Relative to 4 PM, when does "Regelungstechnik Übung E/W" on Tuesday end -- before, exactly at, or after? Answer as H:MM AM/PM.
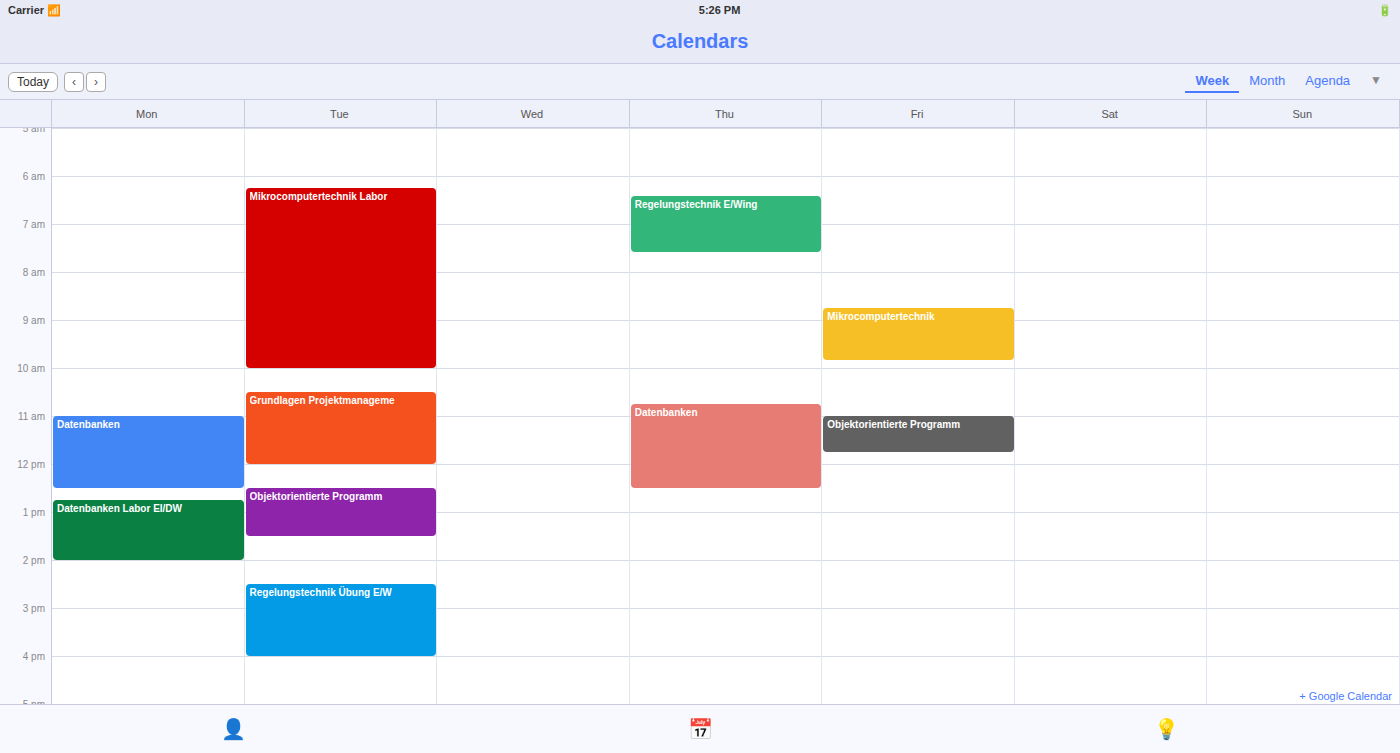
4:00 PM -- exactly at 4 PM, on the 4 PM line.